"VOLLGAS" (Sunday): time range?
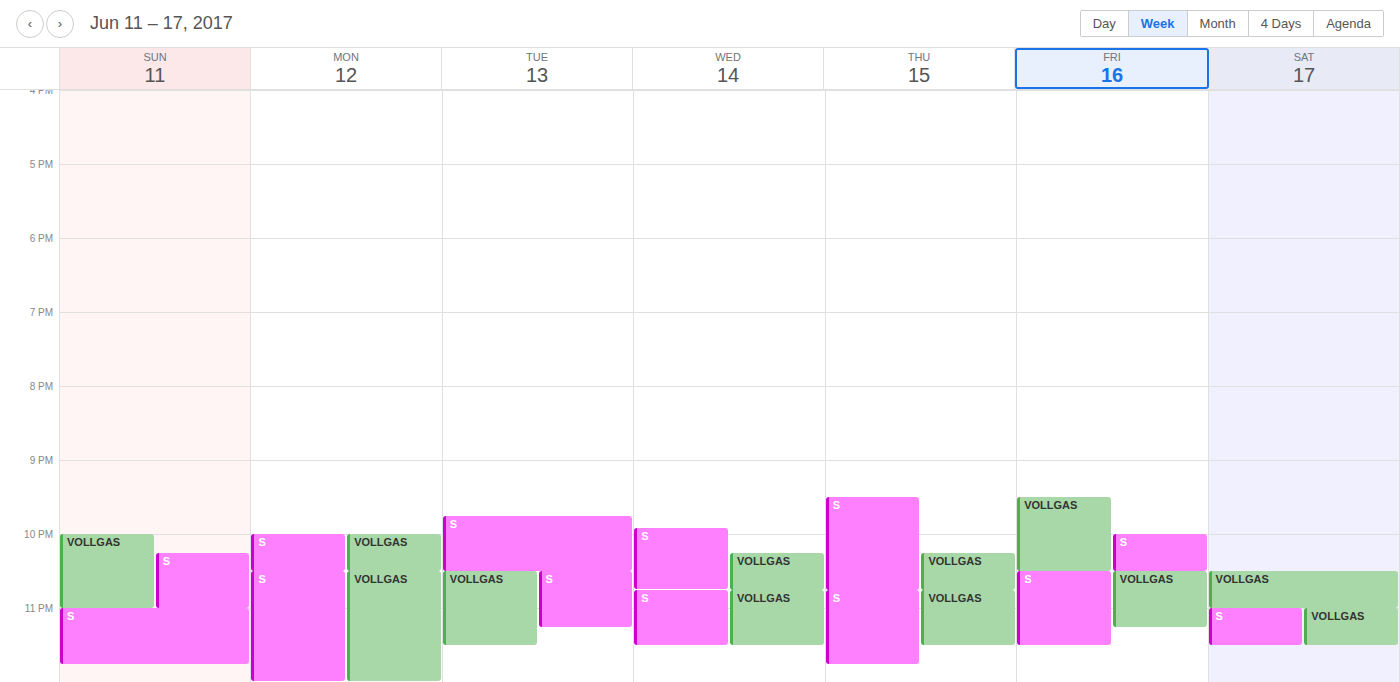
10:00 PM to 11:00 PM